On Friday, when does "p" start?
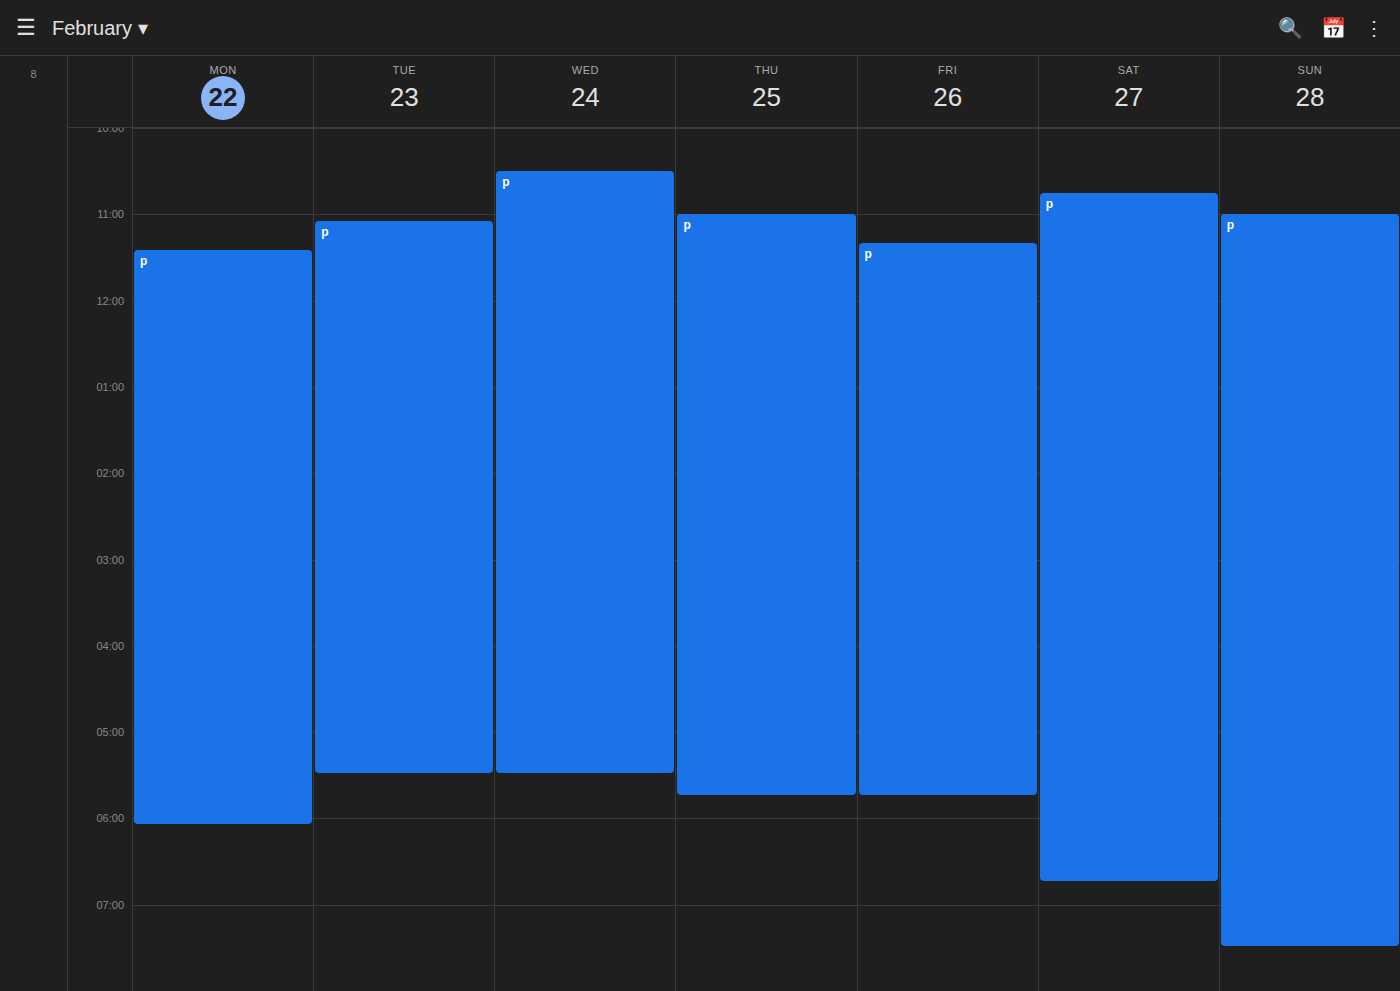
11:20 AM